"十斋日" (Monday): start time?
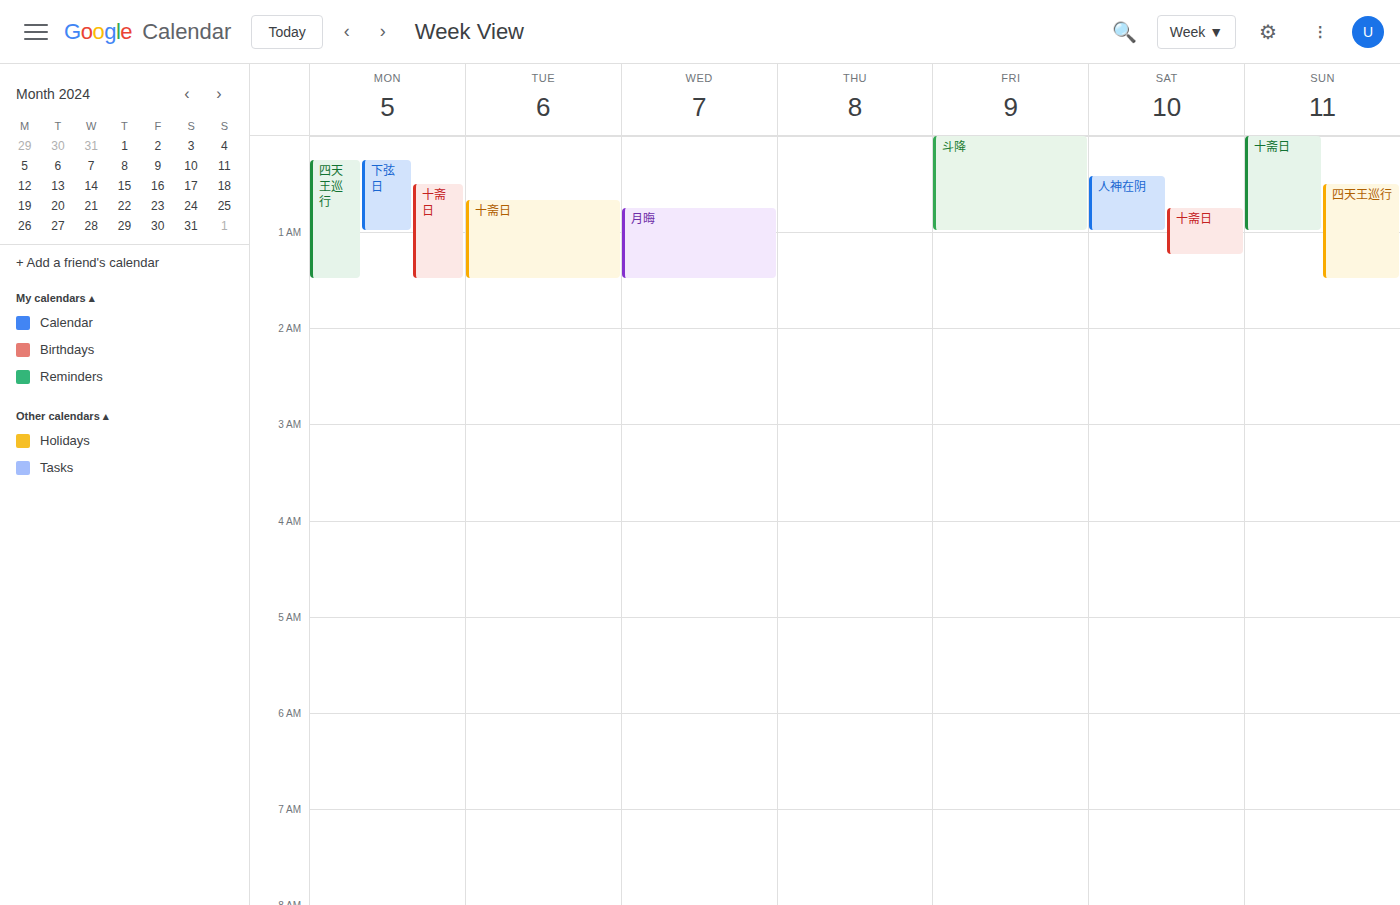
12:30 AM